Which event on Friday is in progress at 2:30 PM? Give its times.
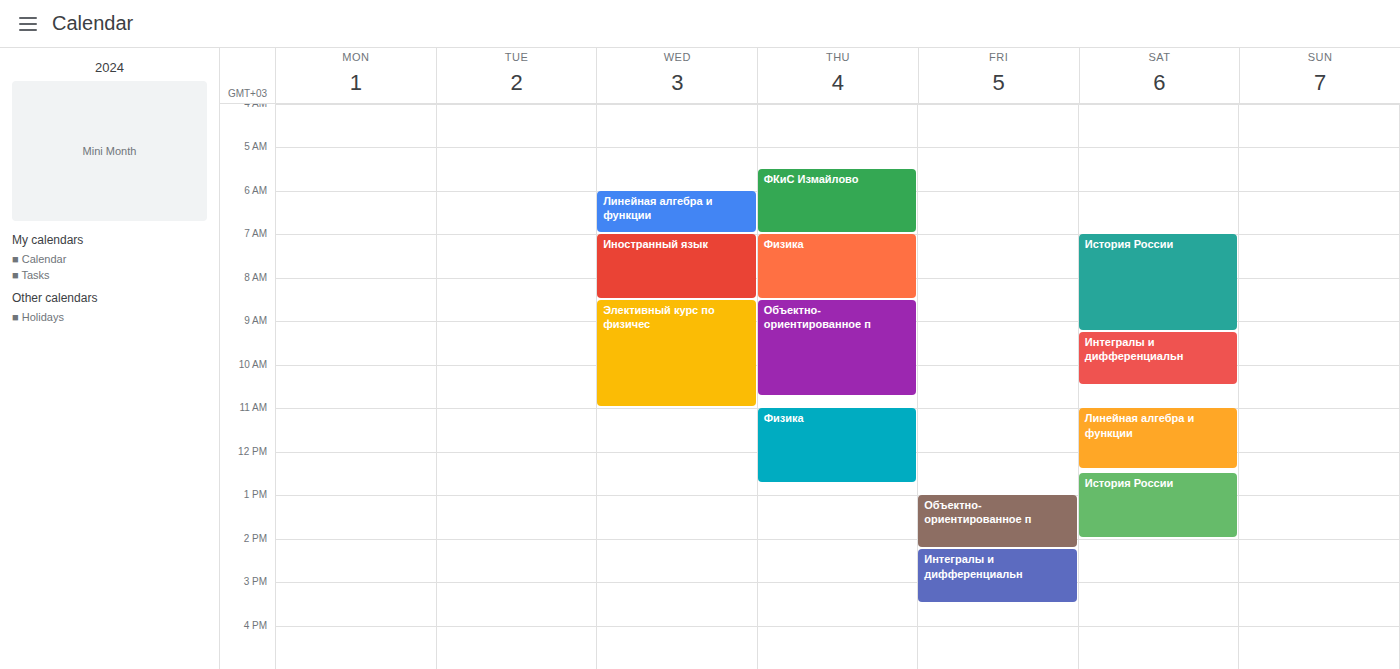
"Интегралы и дифференциальн", 2:15 PM to 3:30 PM